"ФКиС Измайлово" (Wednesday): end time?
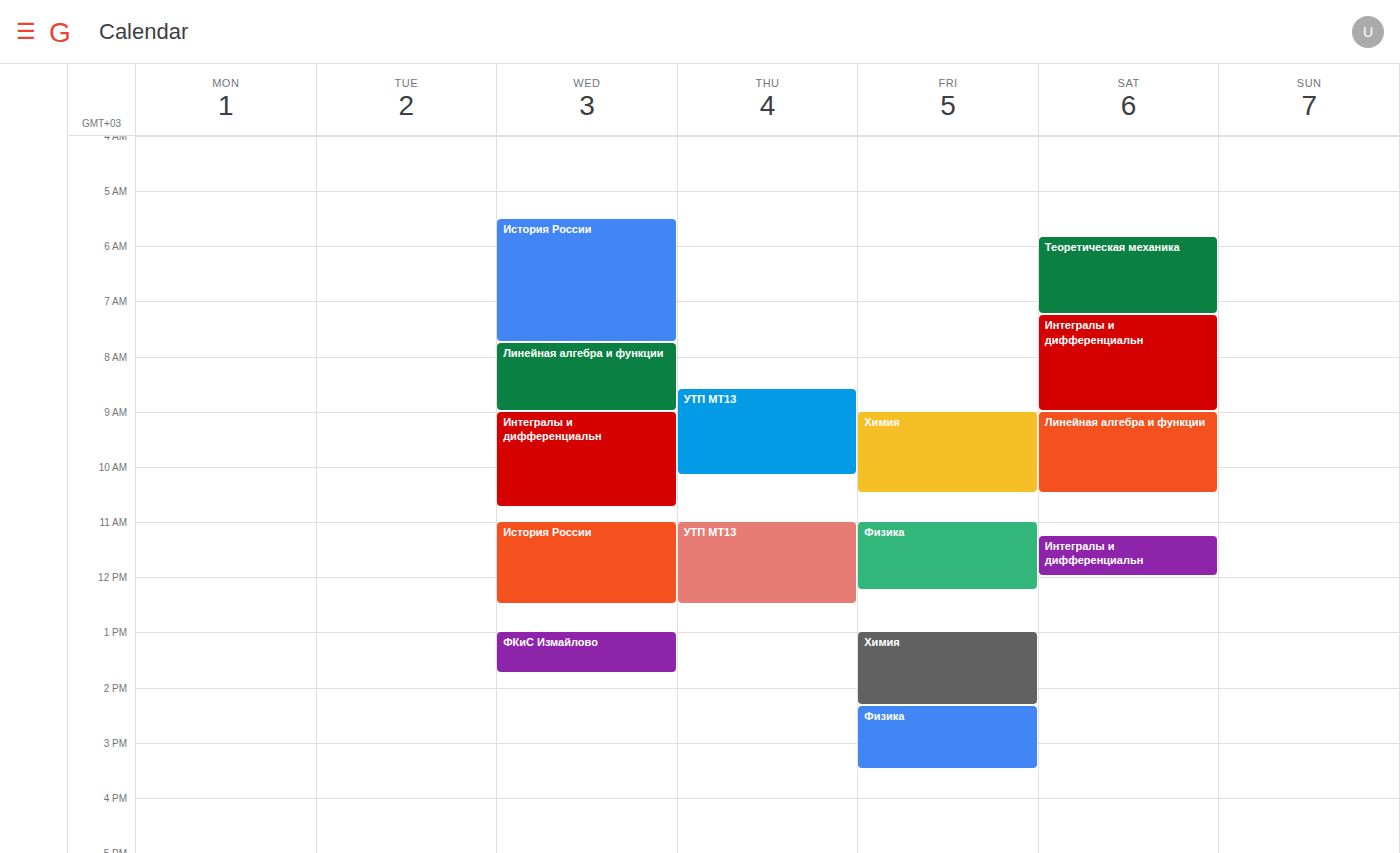
1:45 PM